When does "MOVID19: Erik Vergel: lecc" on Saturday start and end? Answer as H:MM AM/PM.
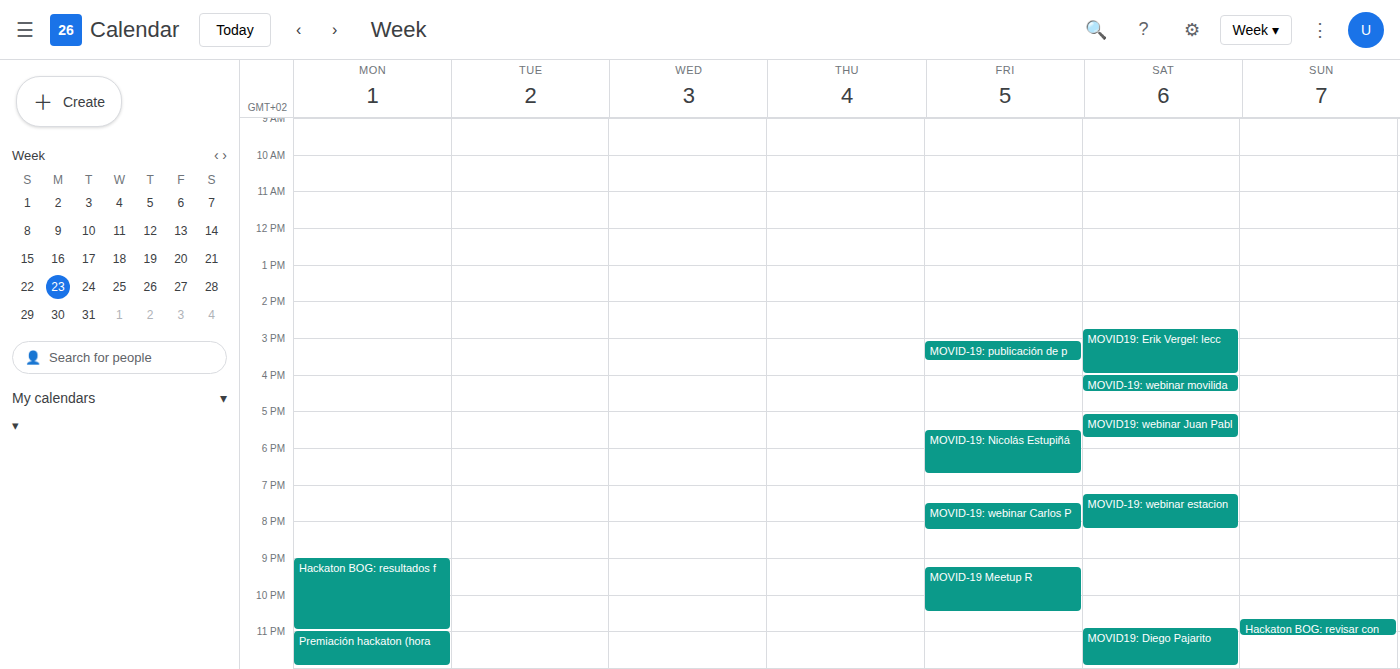
2:45 PM to 4:00 PM